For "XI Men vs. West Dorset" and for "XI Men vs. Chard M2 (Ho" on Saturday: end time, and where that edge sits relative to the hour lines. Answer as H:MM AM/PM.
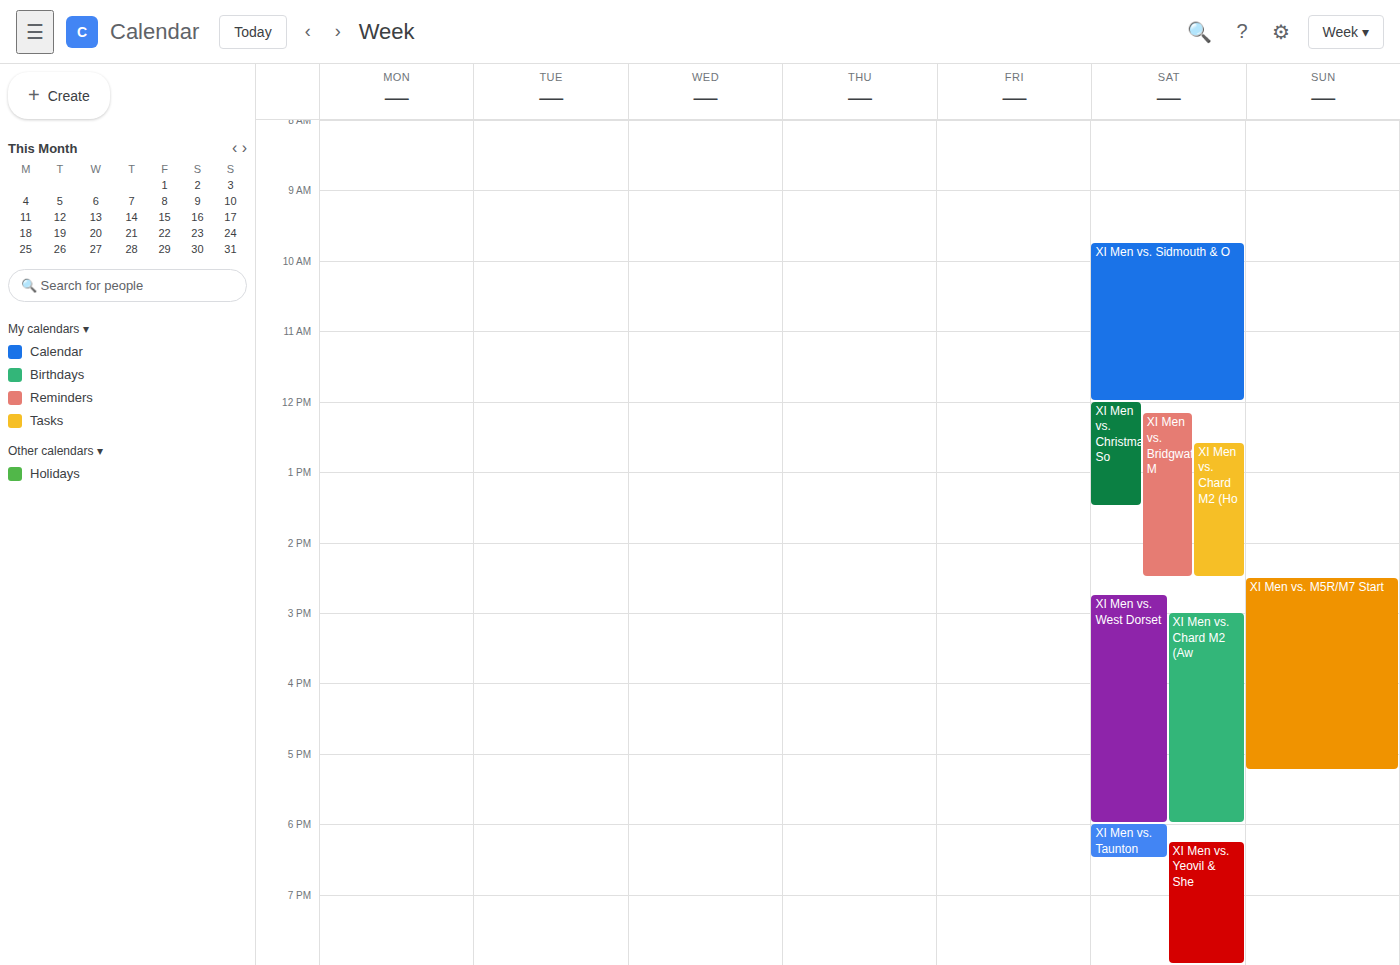
"XI Men vs. West Dorset": 6:00 PM, exactly on the 6 PM line. "XI Men vs. Chard M2 (Ho": 2:30 PM, halfway between the 2 PM and 3 PM lines.